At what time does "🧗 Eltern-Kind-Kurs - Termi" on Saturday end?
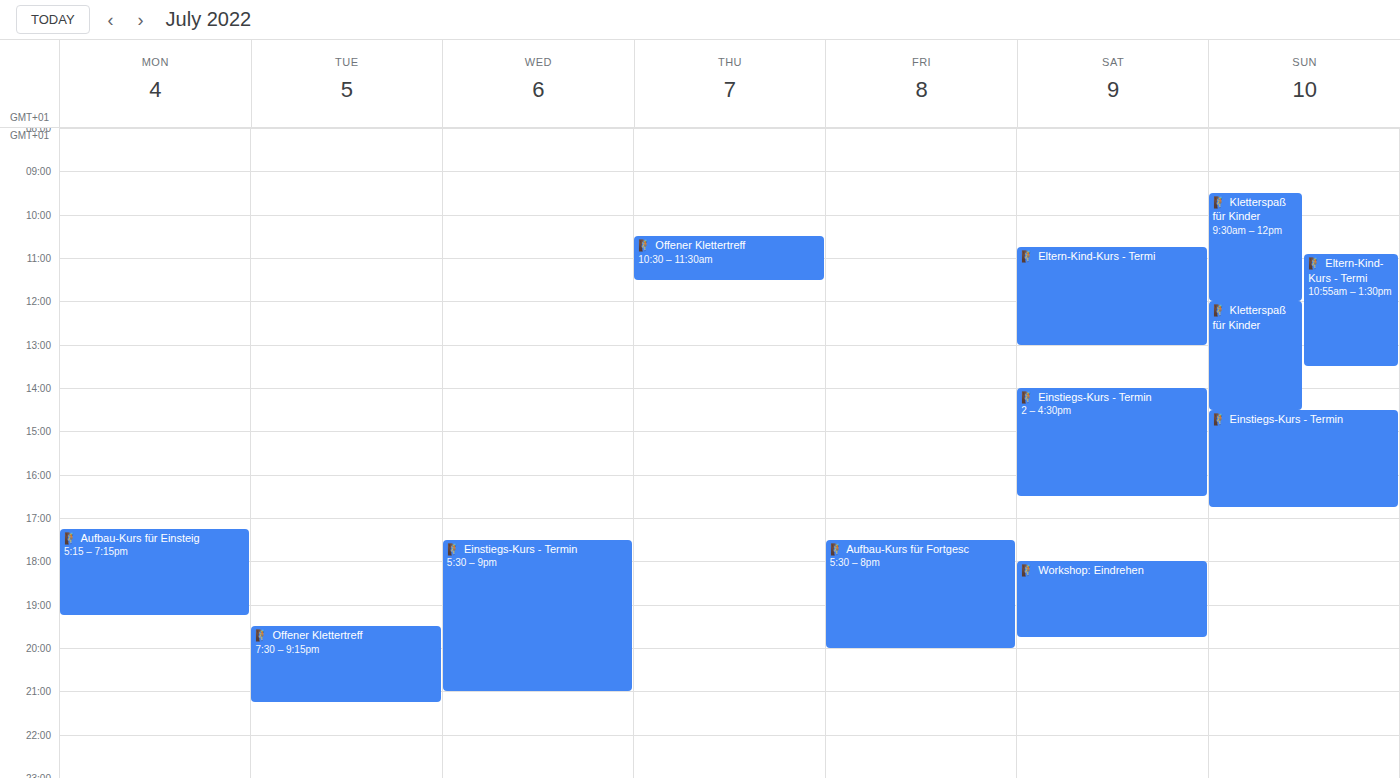
1:00 PM